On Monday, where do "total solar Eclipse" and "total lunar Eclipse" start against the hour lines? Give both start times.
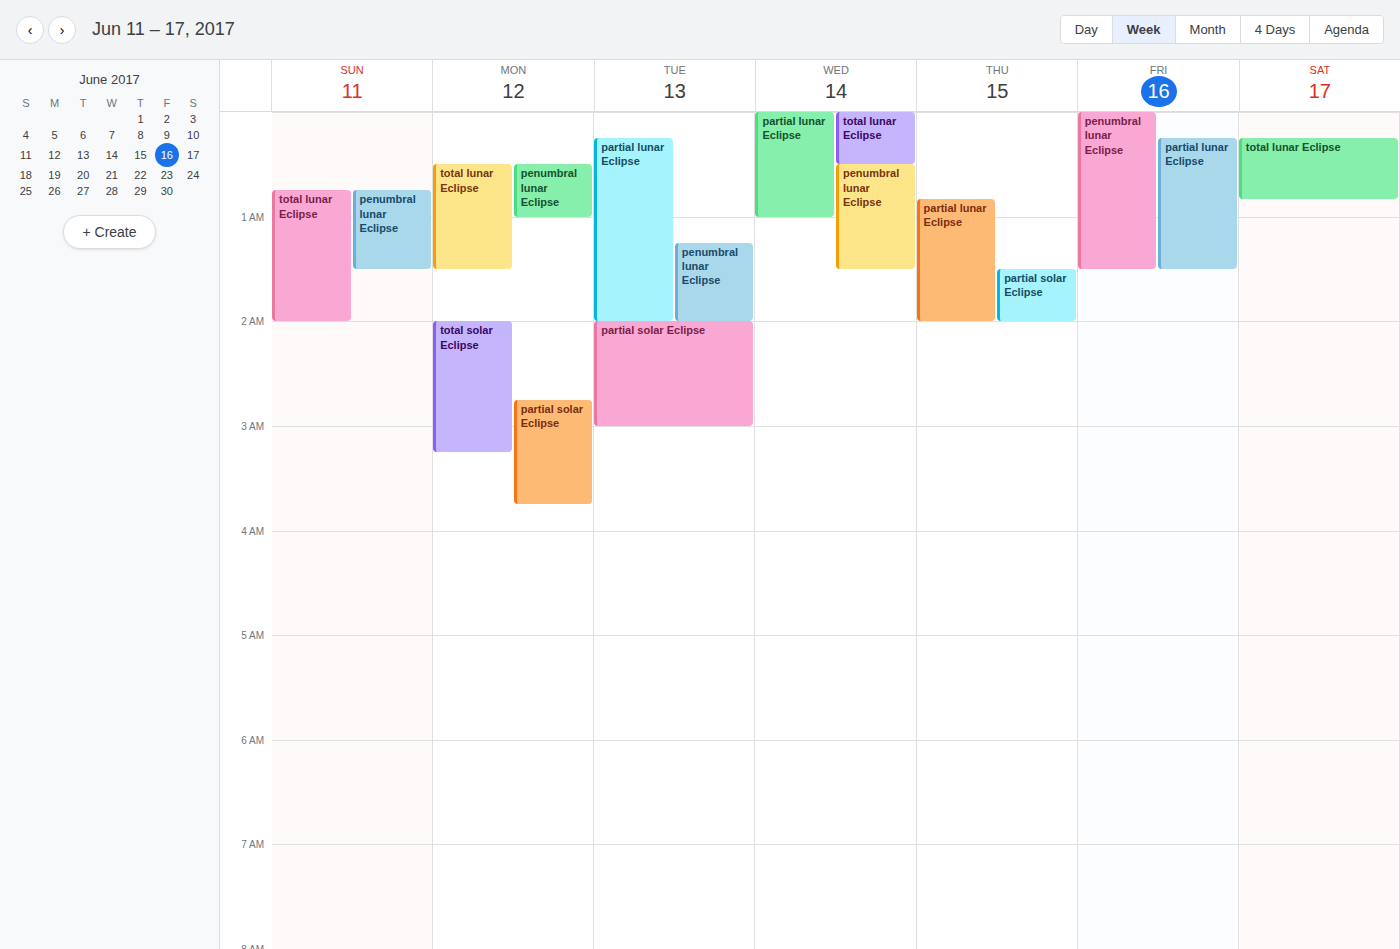
"total solar Eclipse": 2:00 AM, exactly on the 2 AM line. "total lunar Eclipse": 12:30 AM, halfway between the 12 AM and 1 AM lines.